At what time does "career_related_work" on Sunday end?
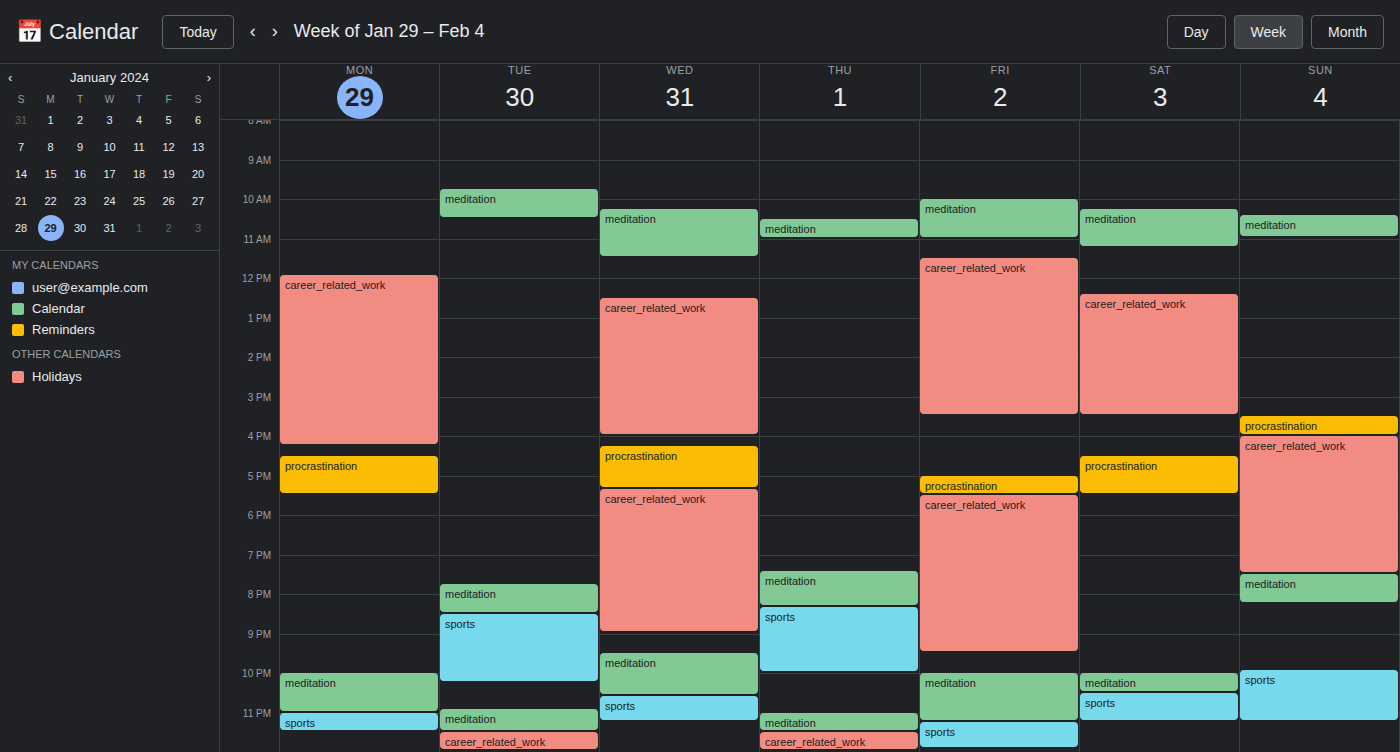
7:30 PM